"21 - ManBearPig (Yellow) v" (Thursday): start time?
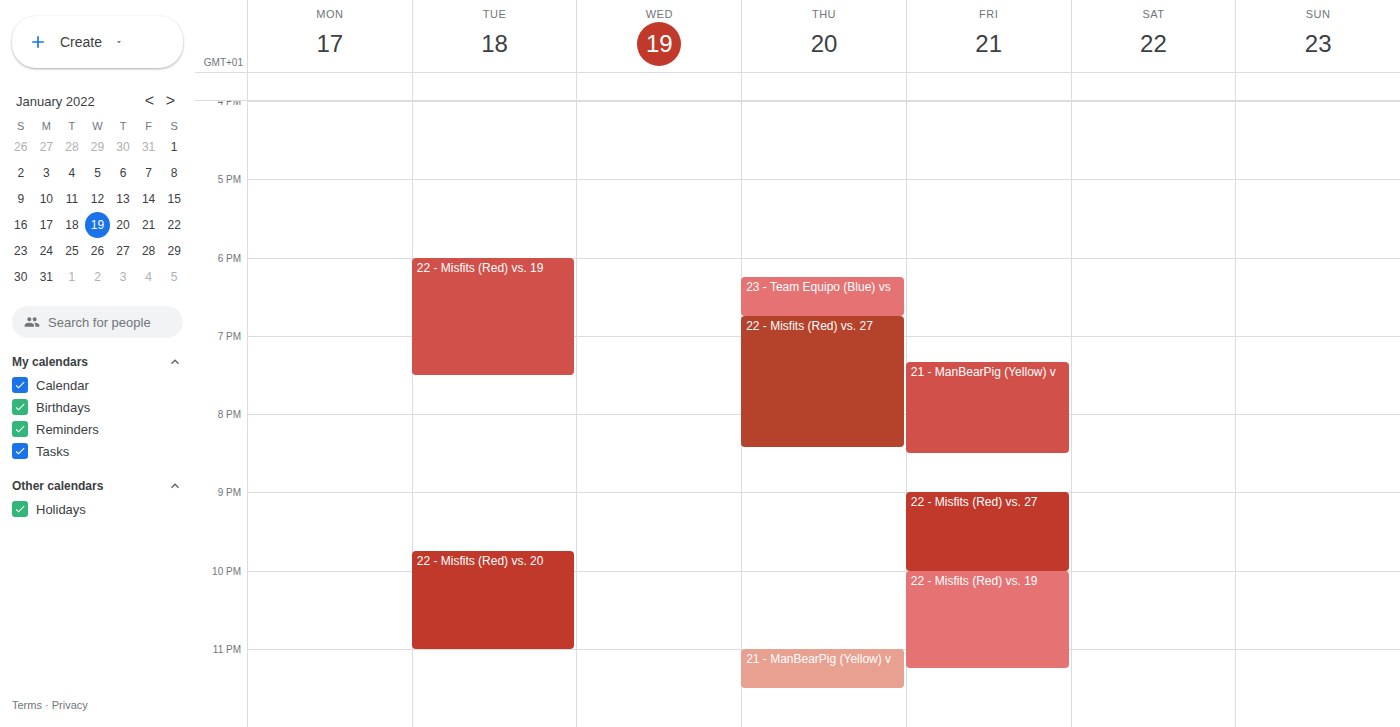
11:00 PM